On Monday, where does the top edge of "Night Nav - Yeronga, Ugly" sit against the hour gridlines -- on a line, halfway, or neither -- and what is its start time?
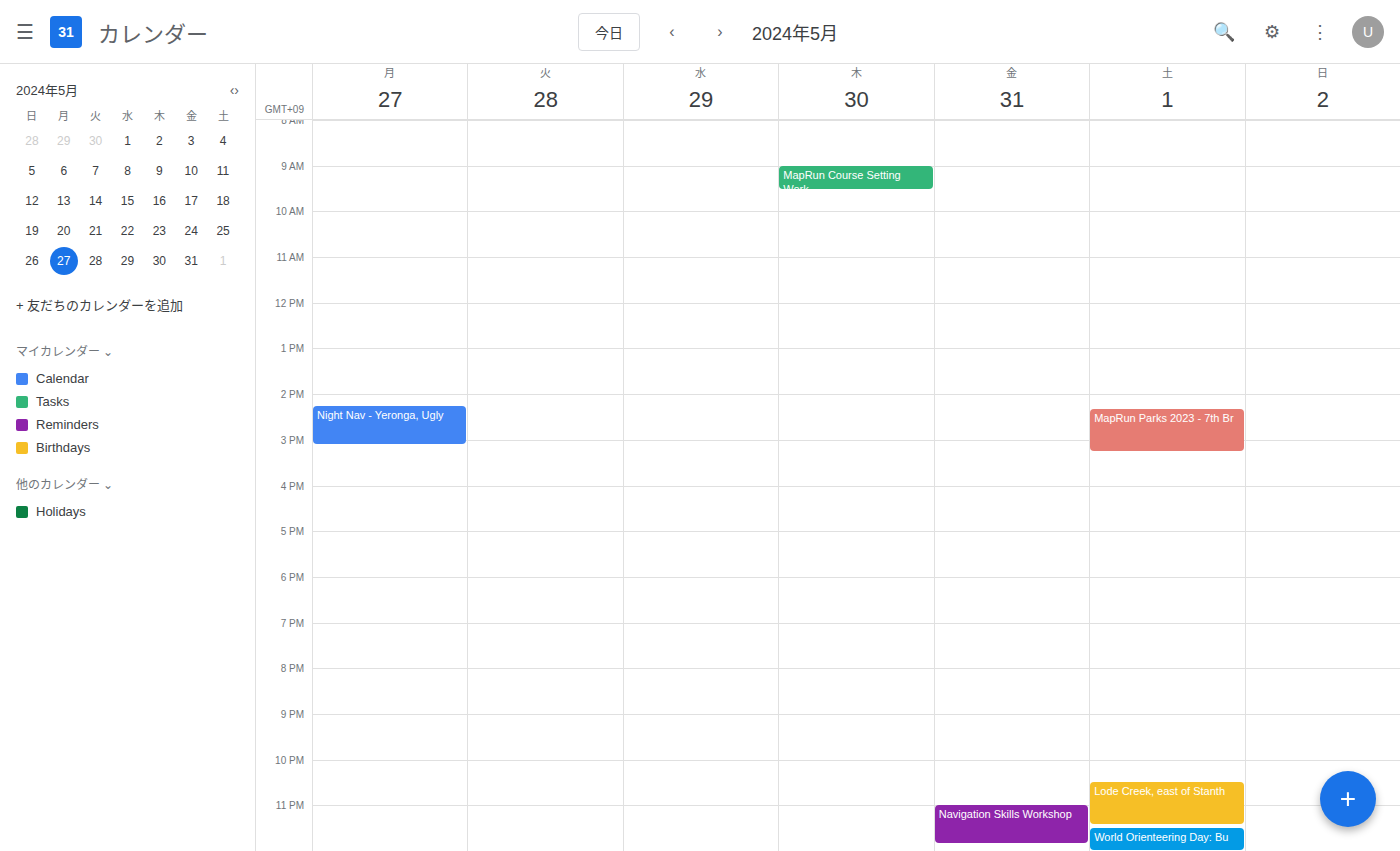
14:15 -- neither: a quarter of the way from the 14:00 line to the 15:00 line.